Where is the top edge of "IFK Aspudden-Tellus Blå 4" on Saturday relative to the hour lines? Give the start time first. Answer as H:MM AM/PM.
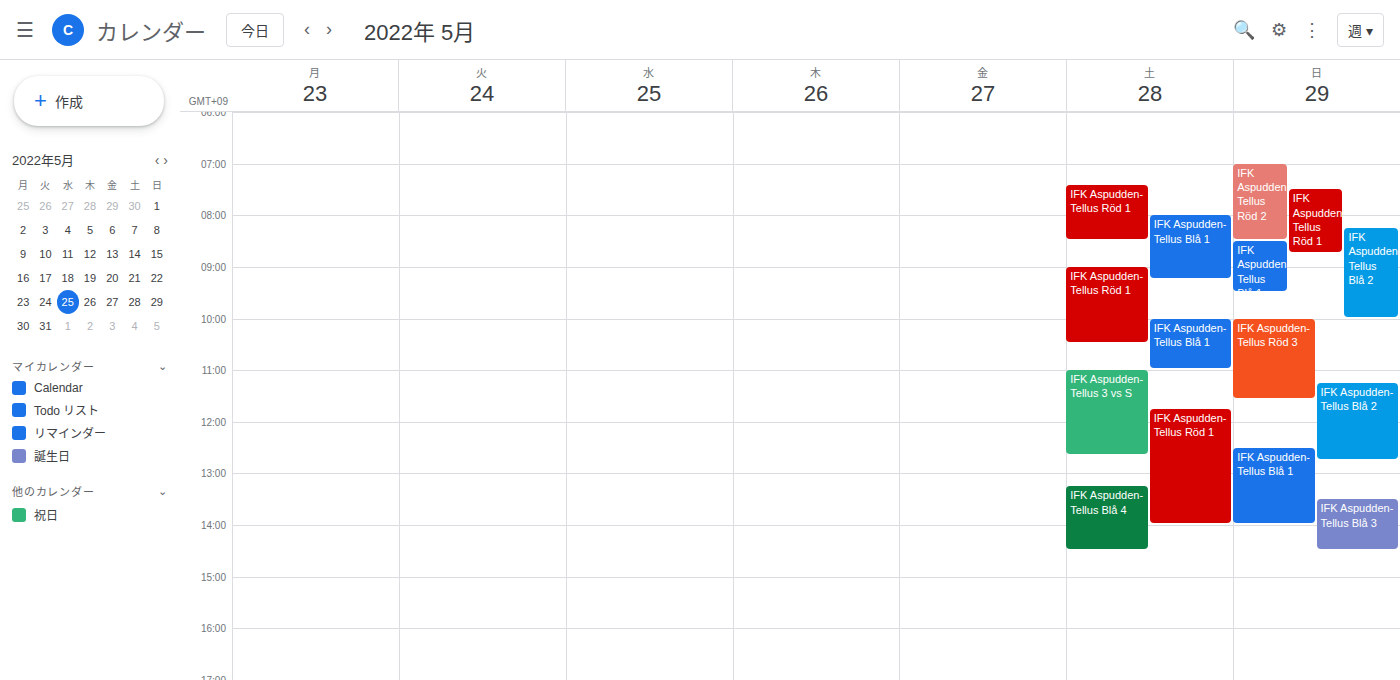
1:15 PM -- neither: a quarter of the way from the 1 PM line to the 2 PM line.